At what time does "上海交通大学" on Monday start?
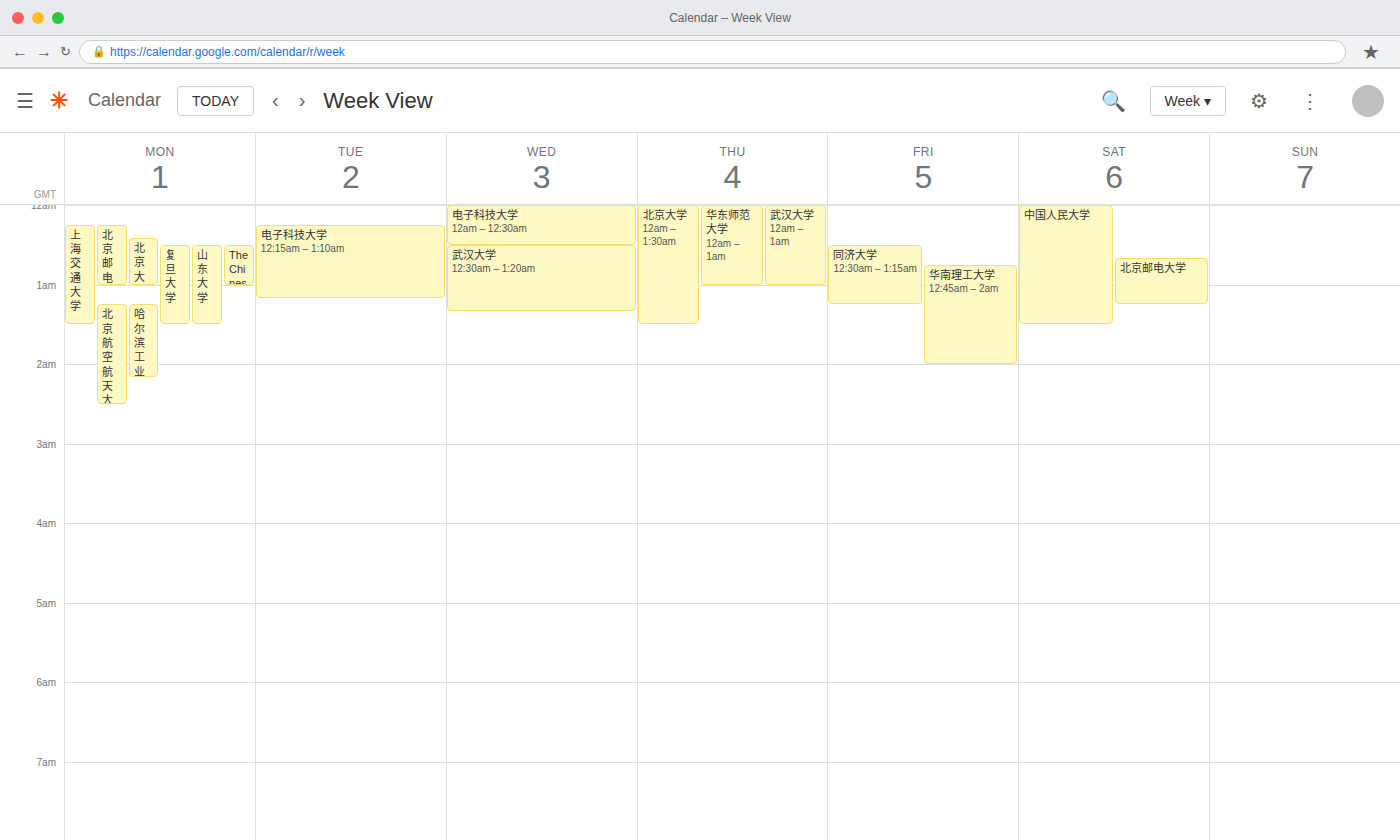
12:15 AM